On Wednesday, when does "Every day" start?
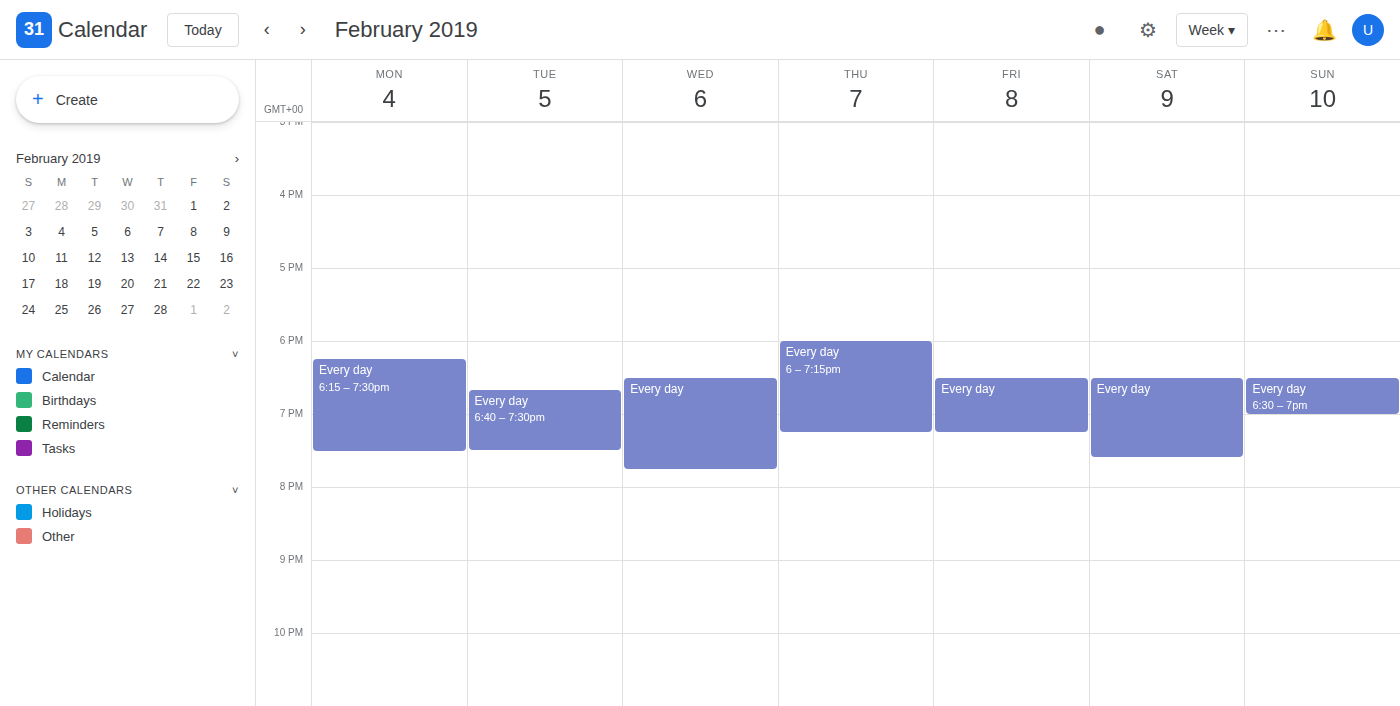
6:30 PM